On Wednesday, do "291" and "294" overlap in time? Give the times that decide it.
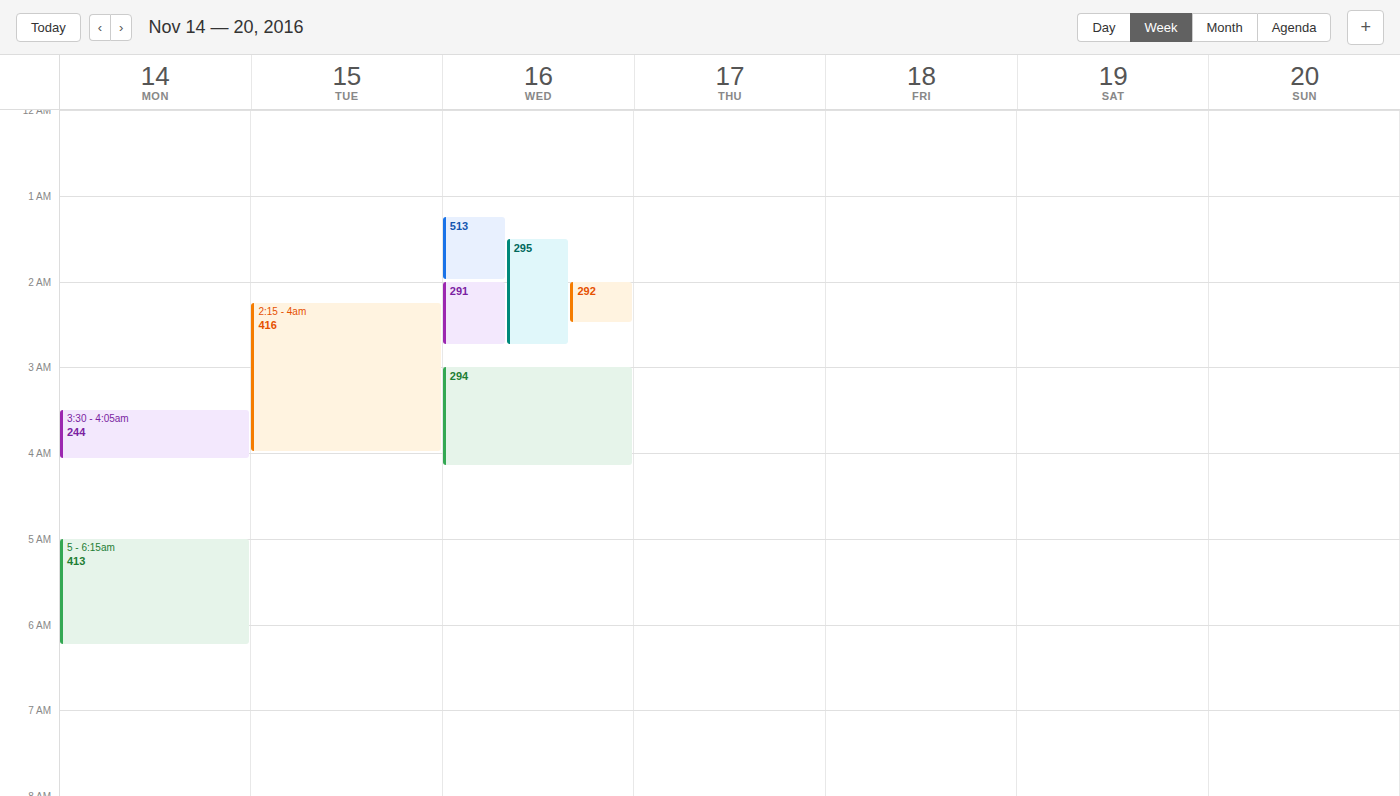
"291" ends at 2:45 AM and "294" starts at 3:00 AM -- no overlap.